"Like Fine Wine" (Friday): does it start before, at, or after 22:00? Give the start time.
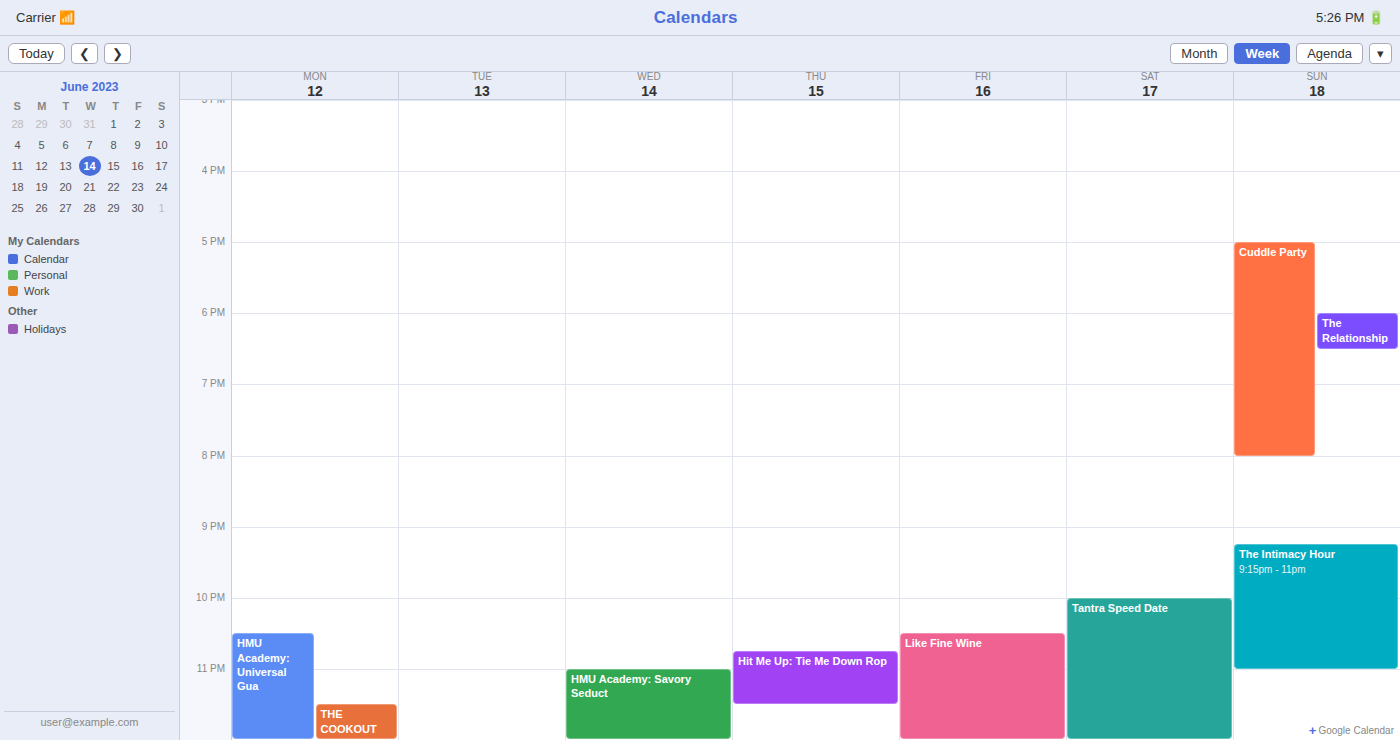
22:30 -- after 22:00, 30 minutes below the 22:00 line.